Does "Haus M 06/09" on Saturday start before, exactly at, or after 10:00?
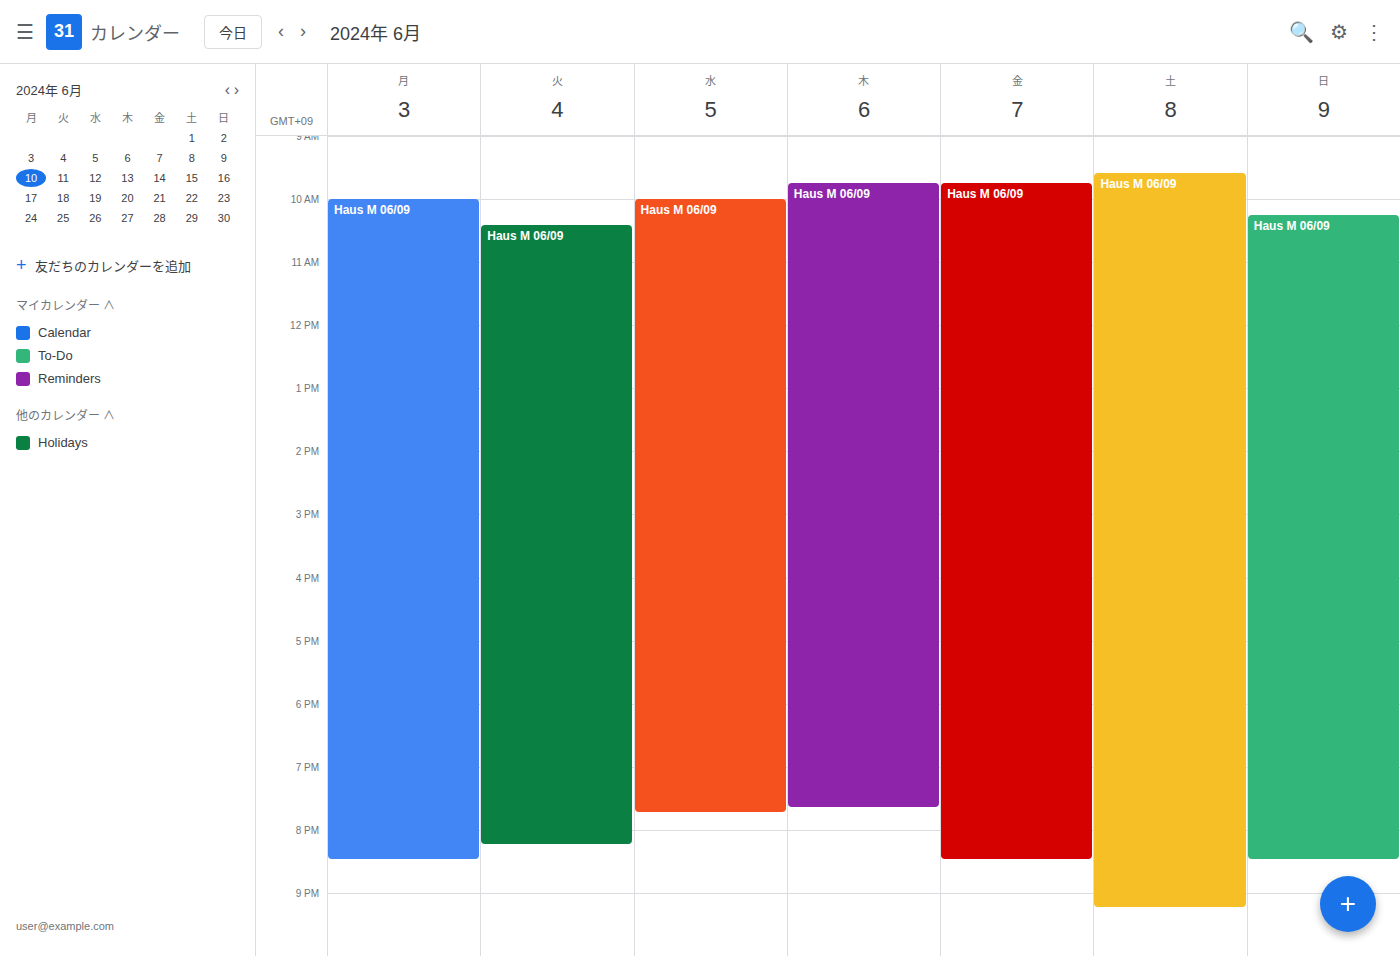
09:35 -- before 10:00, 25 minutes above the 10:00 line.